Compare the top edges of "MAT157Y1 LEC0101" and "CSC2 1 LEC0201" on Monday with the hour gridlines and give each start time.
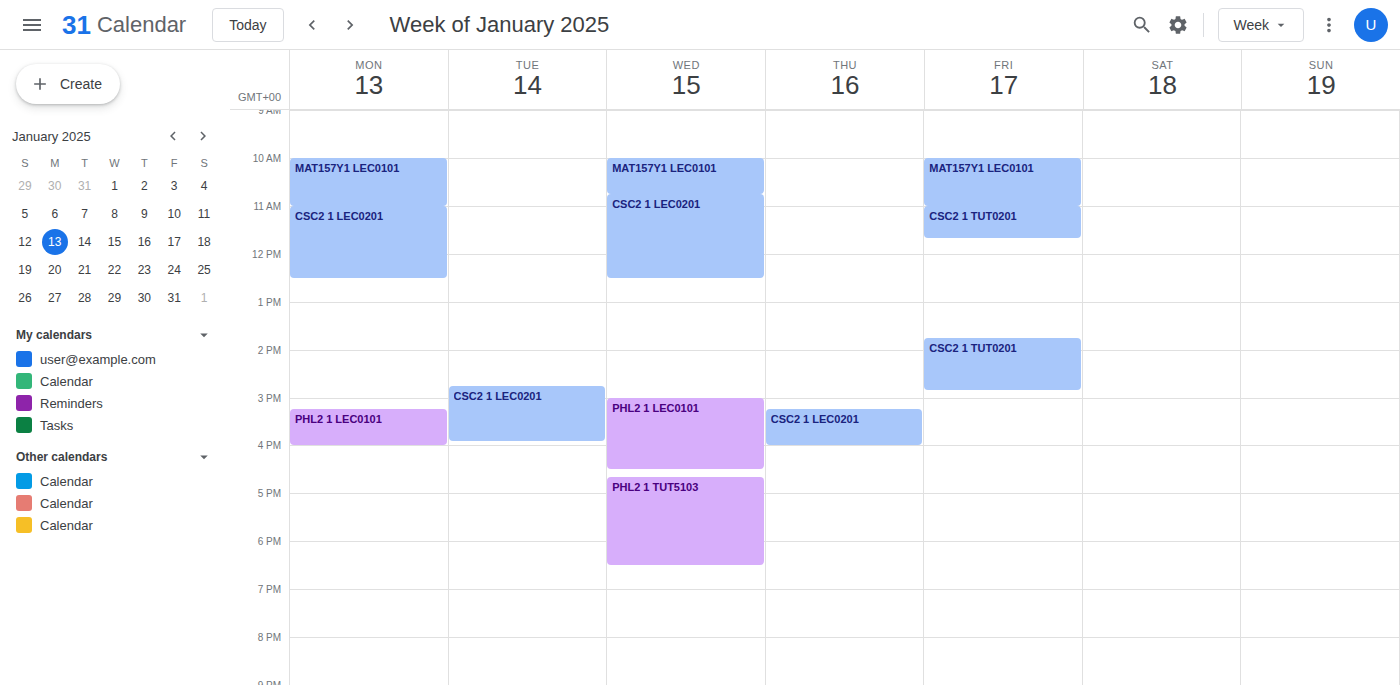
"MAT157Y1 LEC0101": 10:00, exactly on the 10:00 line. "CSC2 1 LEC0201": 11:00, exactly on the 11:00 line.